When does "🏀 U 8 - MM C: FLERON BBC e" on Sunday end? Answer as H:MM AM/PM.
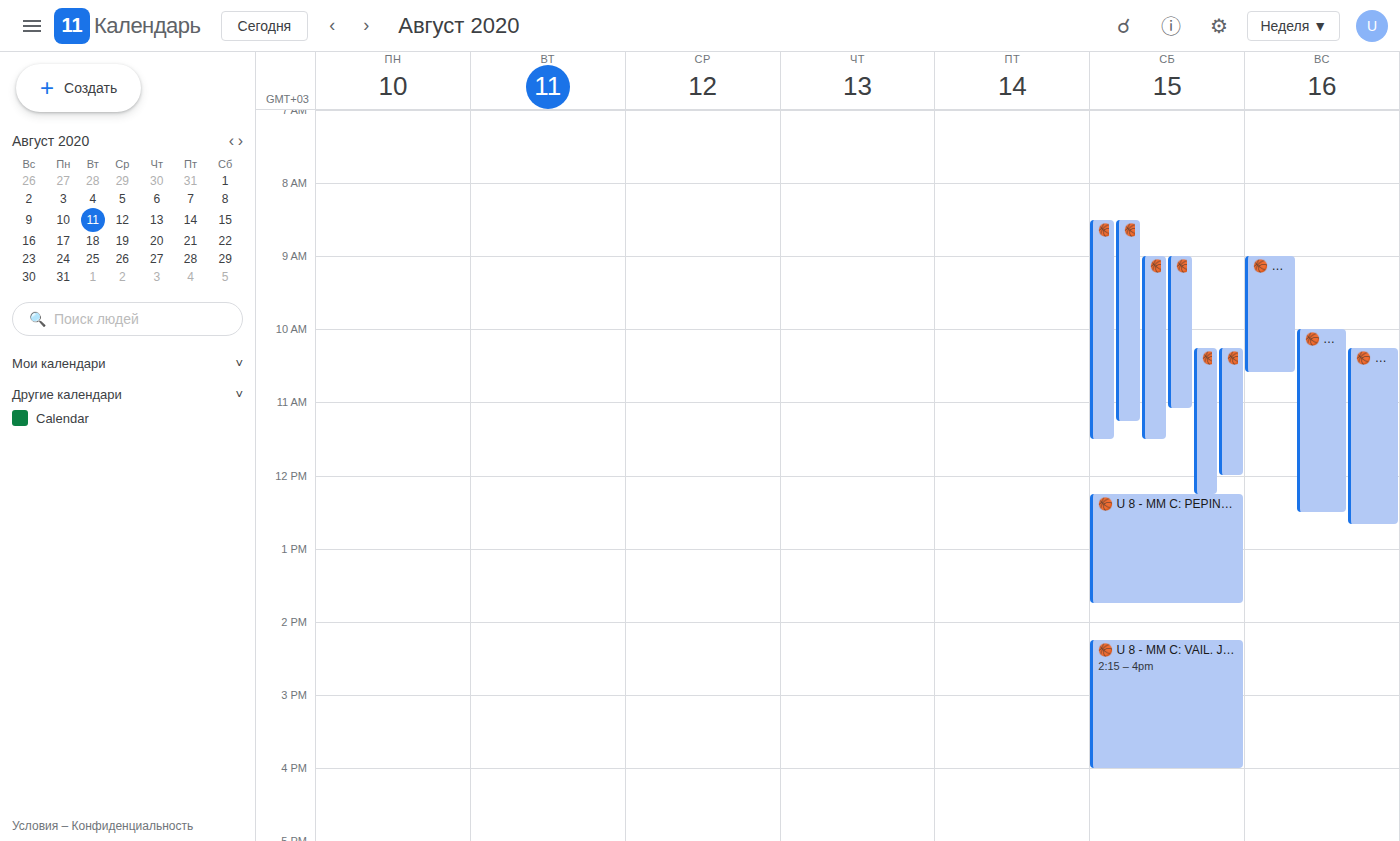
12:30 PM